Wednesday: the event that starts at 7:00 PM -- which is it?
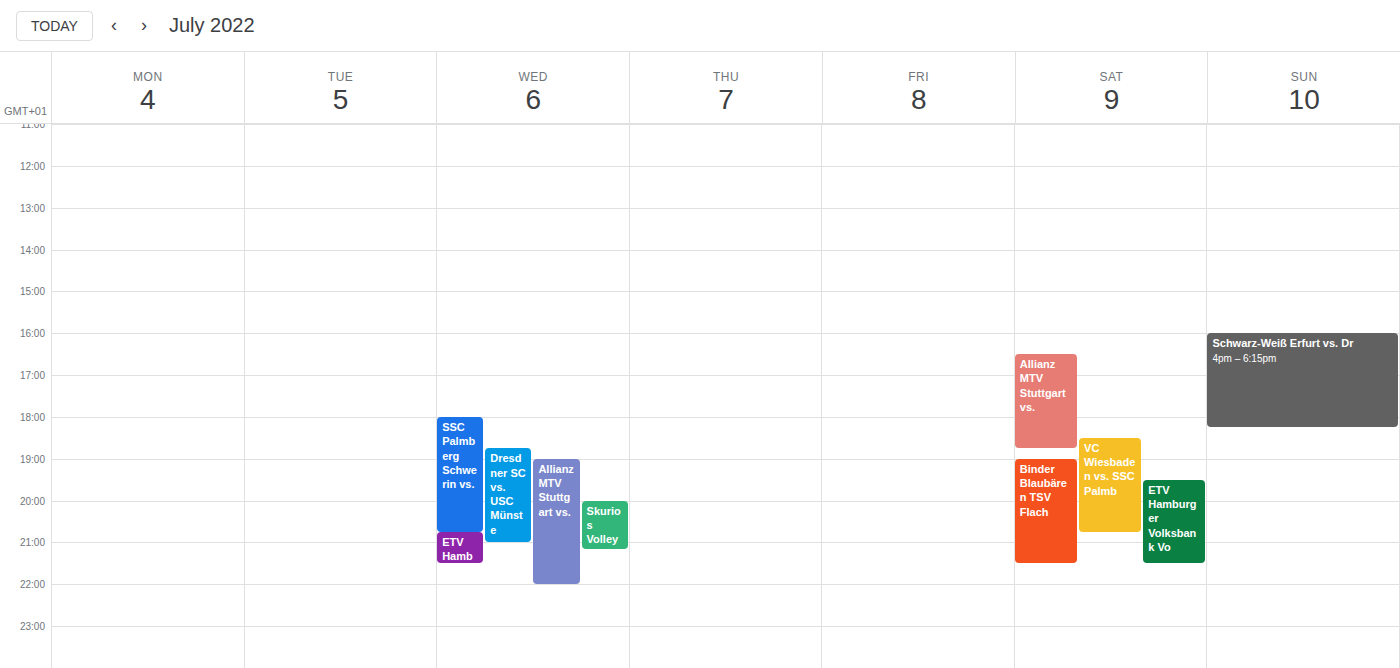
"Allianz MTV Stuttgart vs."